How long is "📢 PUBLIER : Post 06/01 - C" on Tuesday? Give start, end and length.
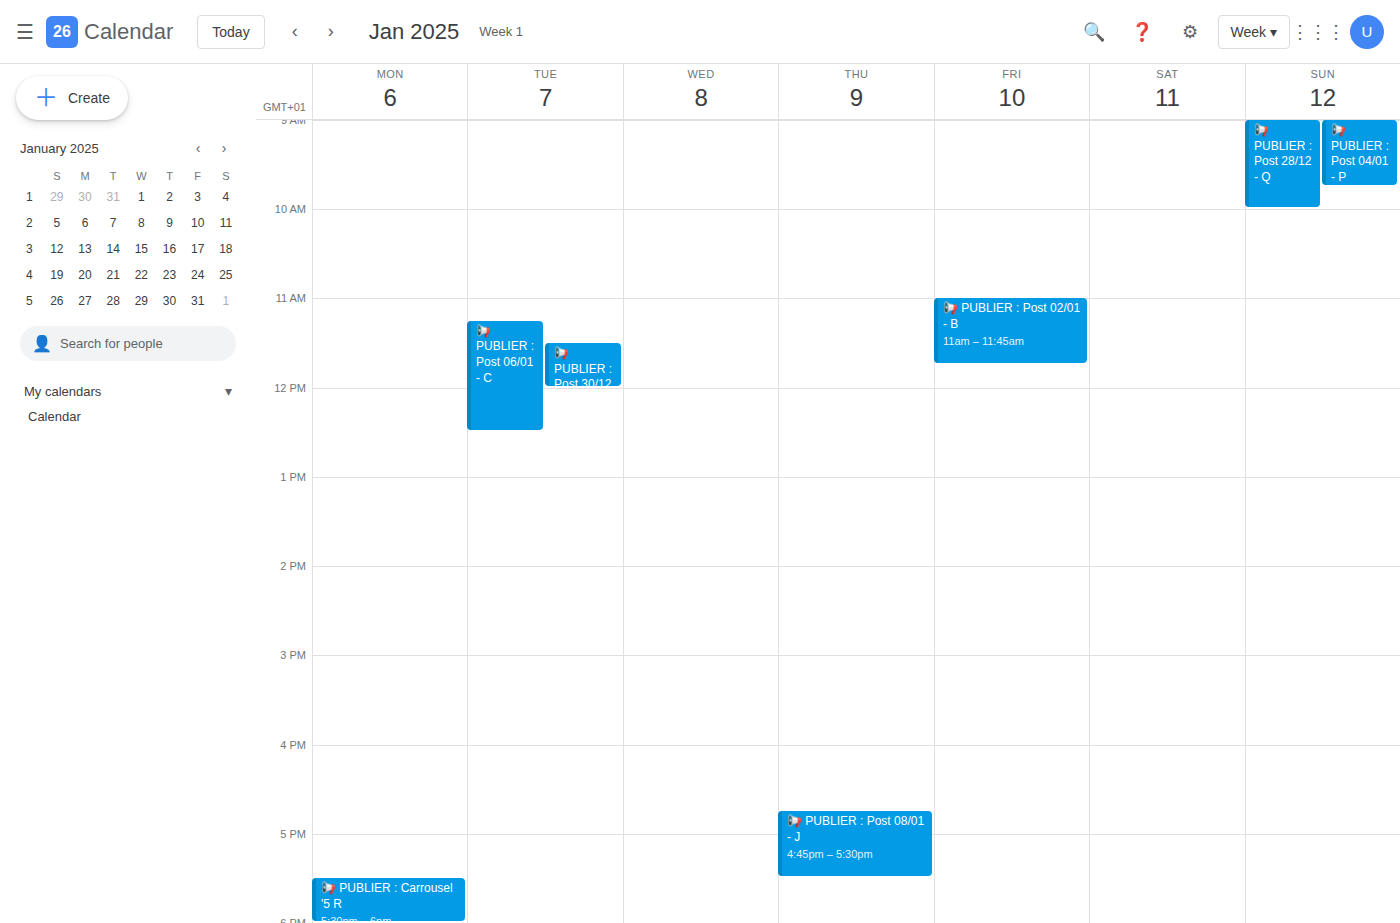
11:15 AM to 12:30 PM, 1 hour 15 minutes